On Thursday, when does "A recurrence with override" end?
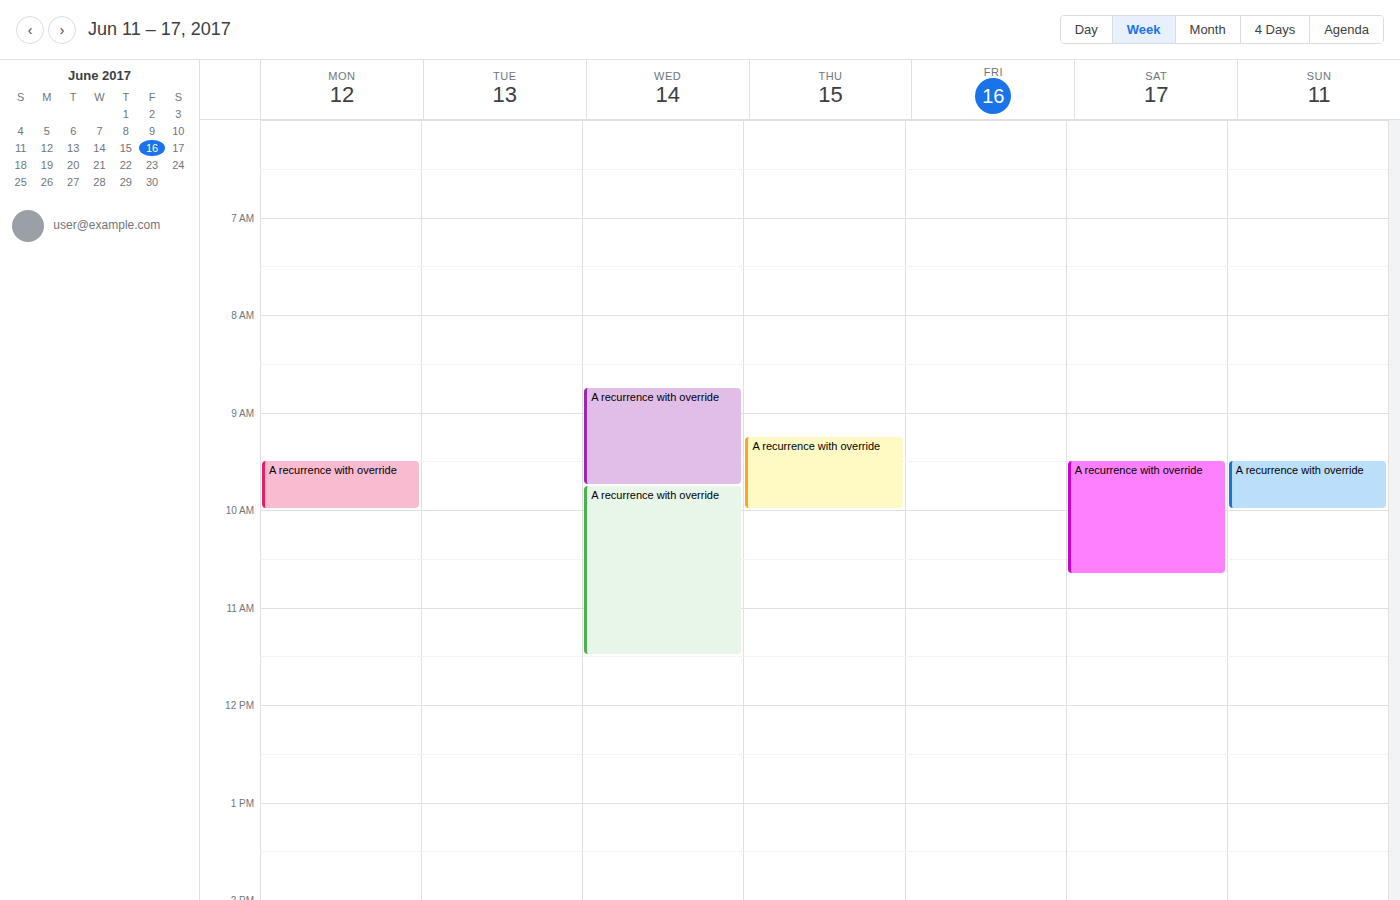
10:00 AM